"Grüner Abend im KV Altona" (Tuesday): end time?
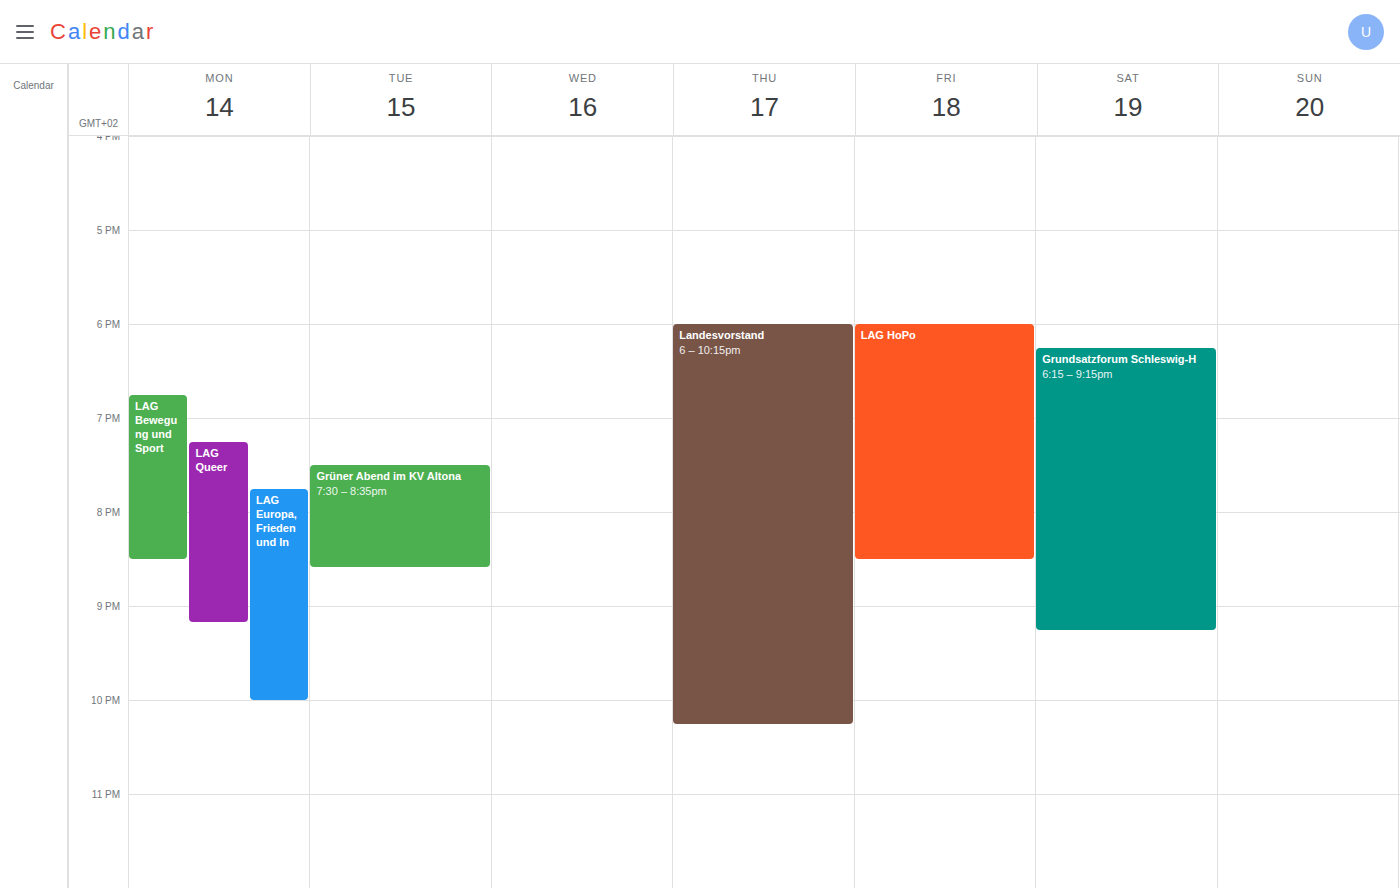
8:35 PM